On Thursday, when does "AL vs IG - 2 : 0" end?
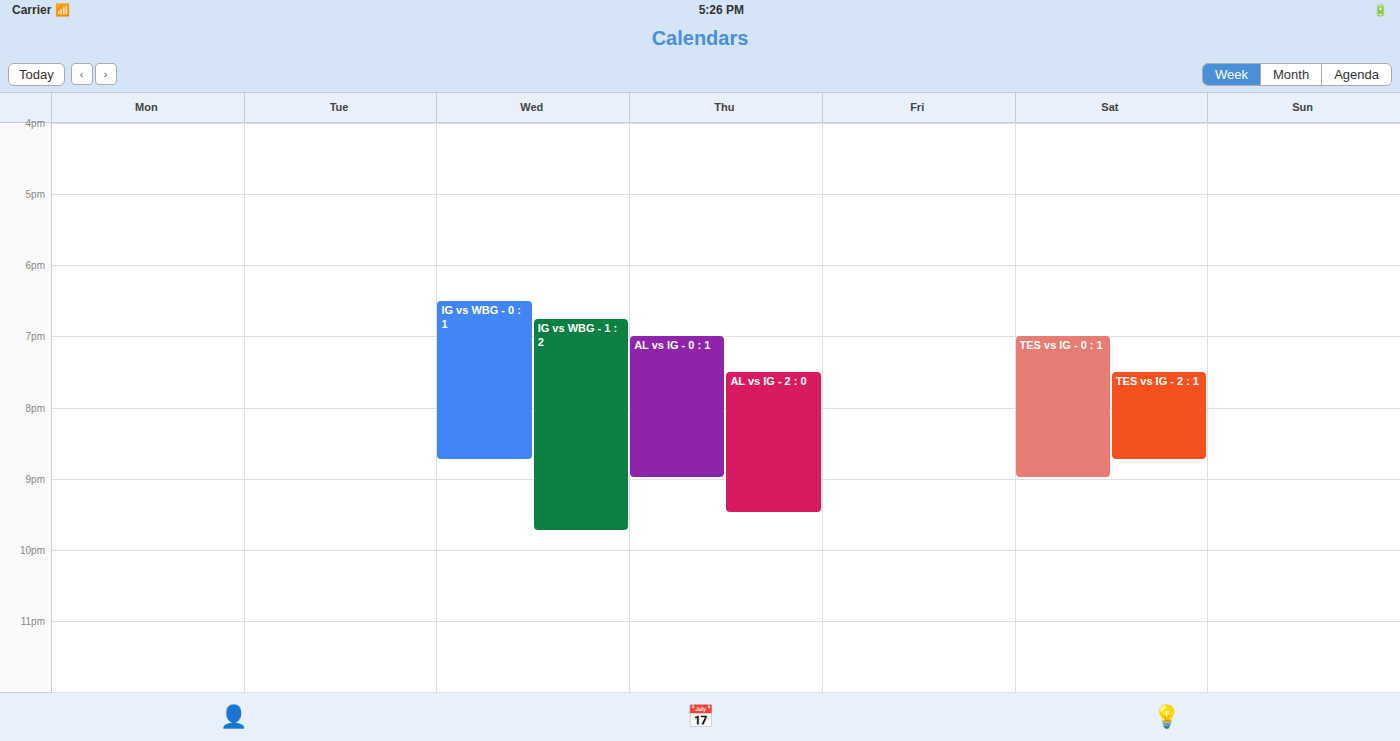
9:30 PM